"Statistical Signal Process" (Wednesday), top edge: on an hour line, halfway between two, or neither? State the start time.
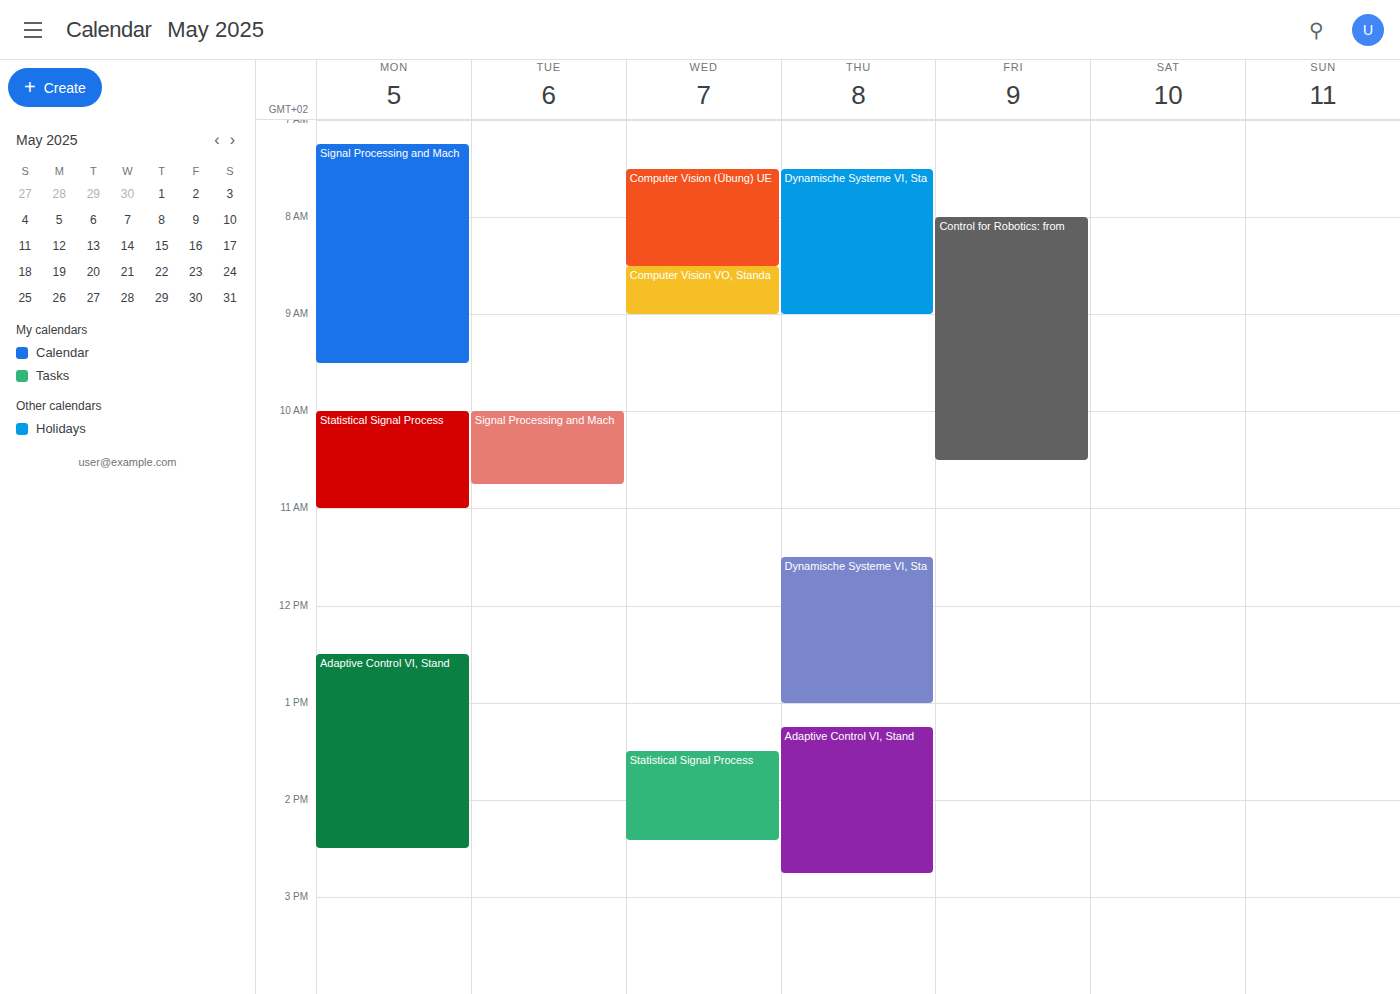
13:30 -- halfway between the 13:00 and 14:00 lines.